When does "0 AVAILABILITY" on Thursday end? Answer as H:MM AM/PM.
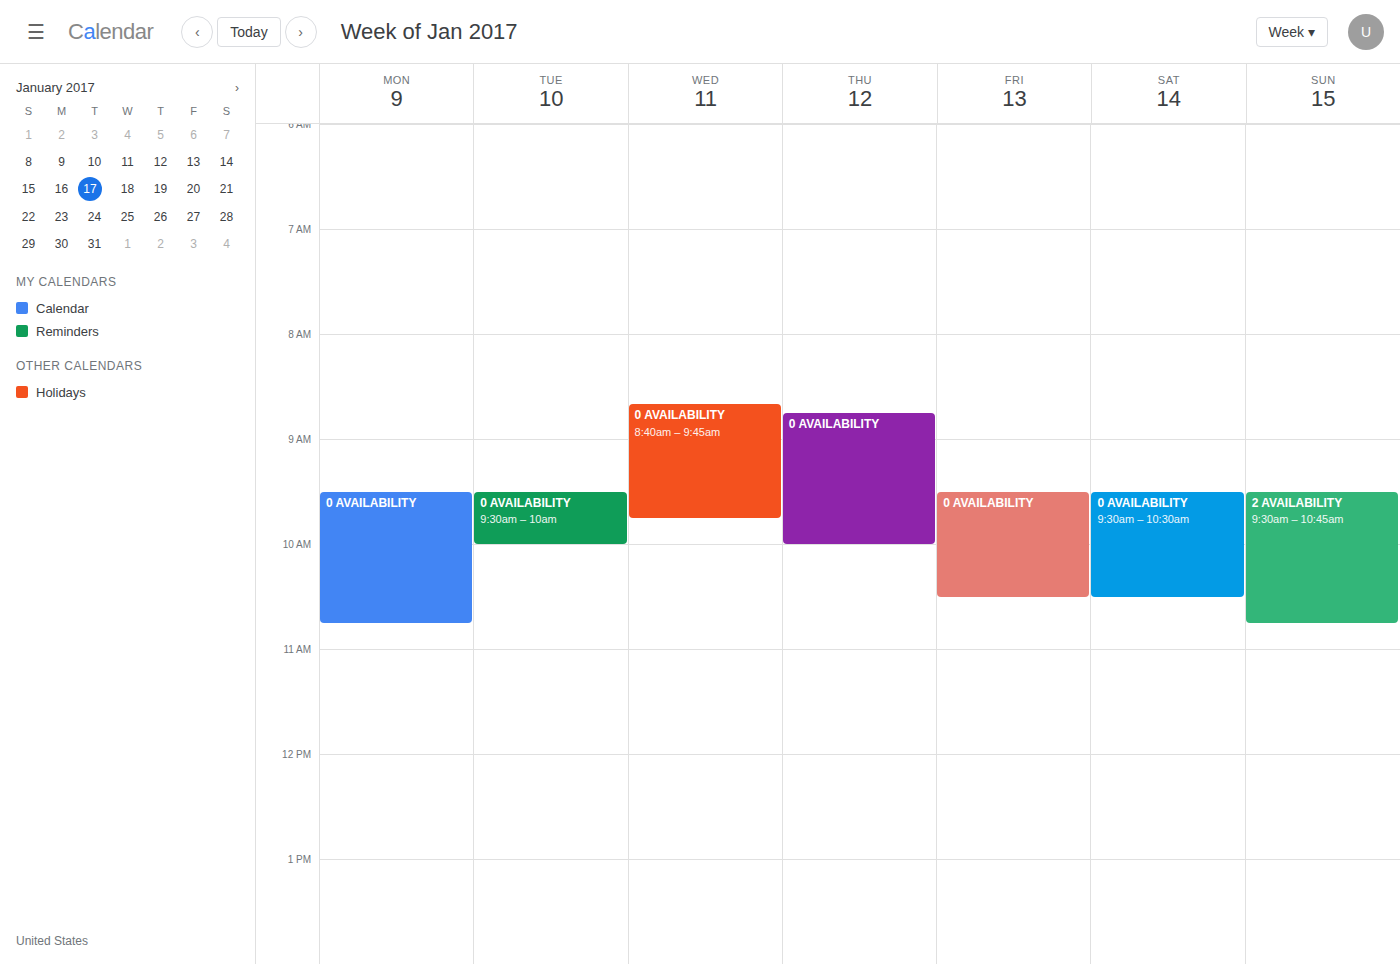
10:00 AM